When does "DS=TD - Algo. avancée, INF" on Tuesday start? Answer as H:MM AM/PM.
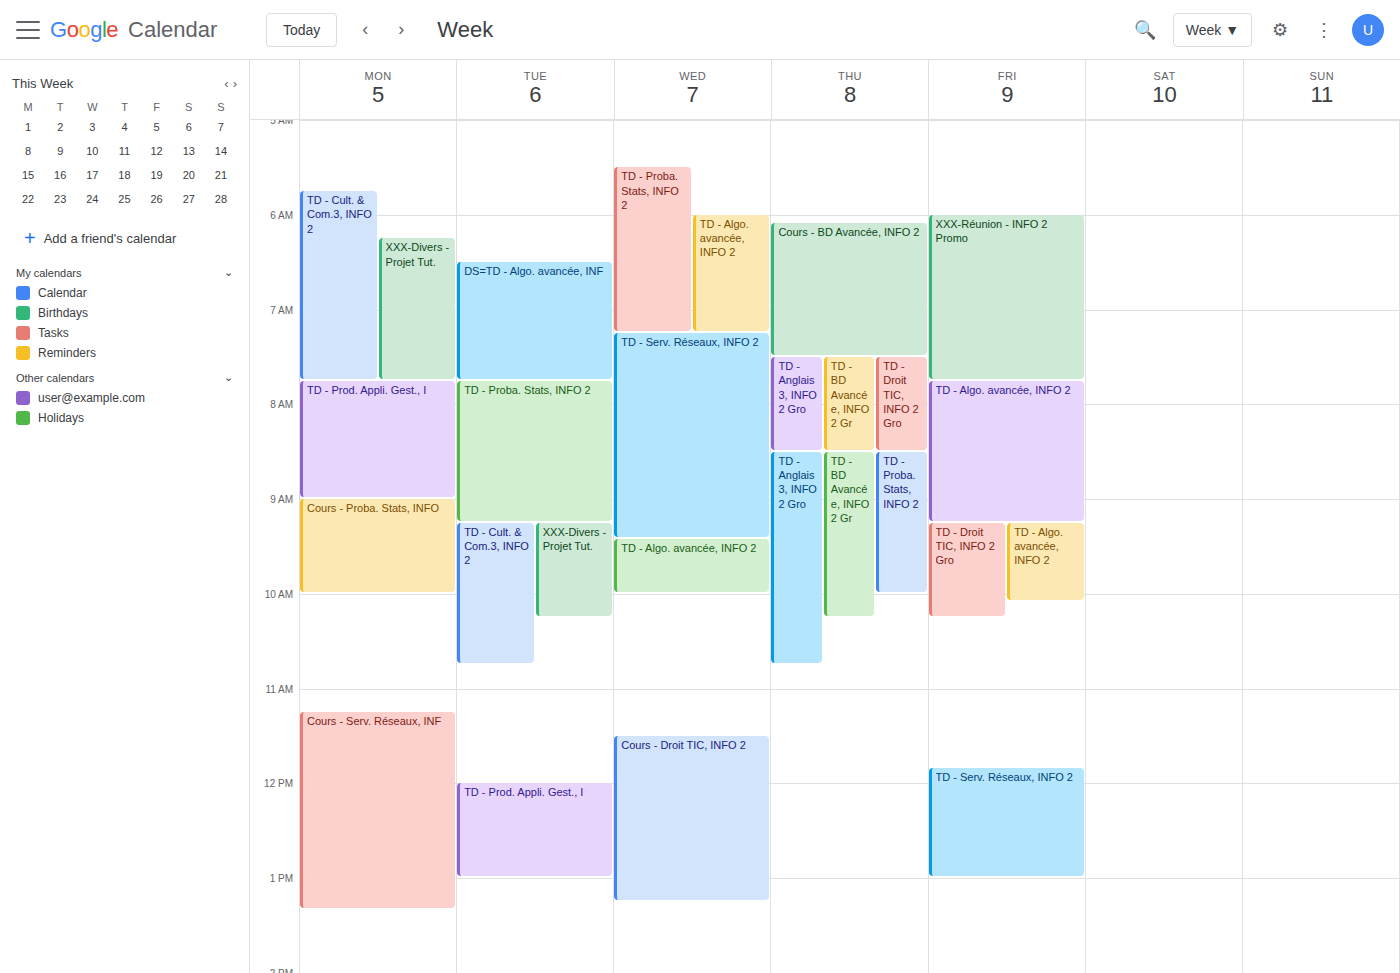
6:30 AM